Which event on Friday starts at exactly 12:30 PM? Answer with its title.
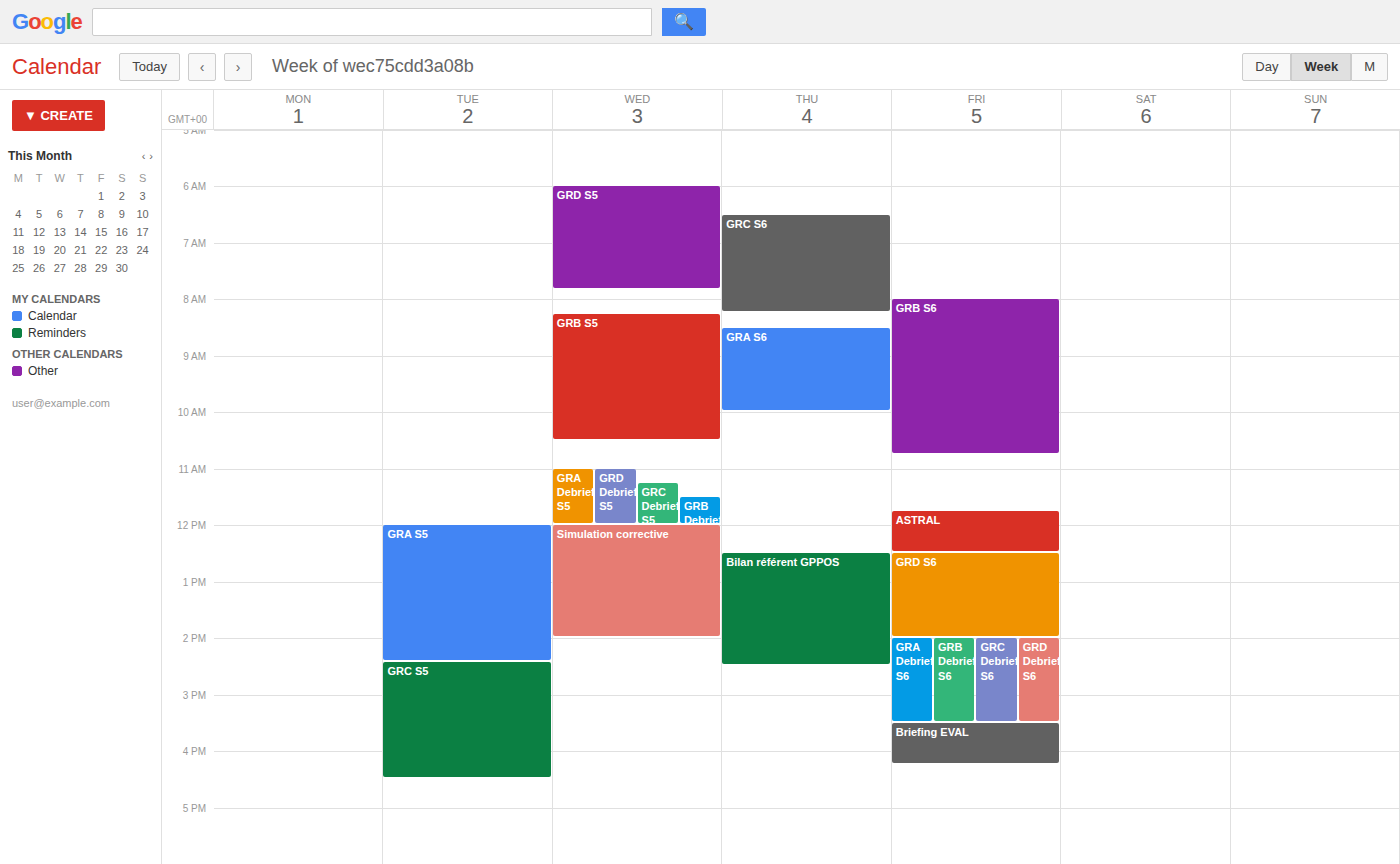
"GRD S6"